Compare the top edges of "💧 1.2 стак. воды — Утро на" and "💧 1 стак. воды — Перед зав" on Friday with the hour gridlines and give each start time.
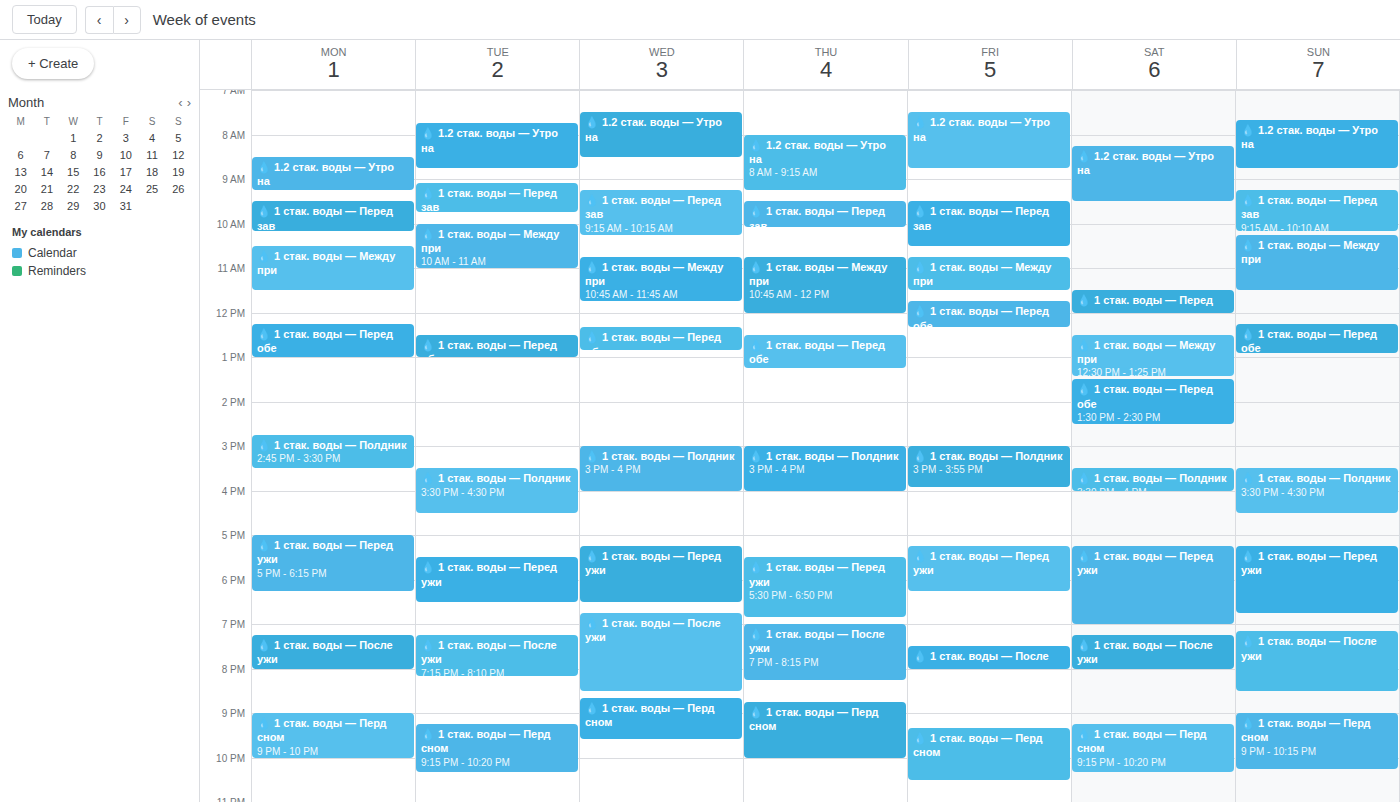
"💧 1.2 стак. воды — Утро на": 7:30 AM, halfway between the 7 AM and 8 AM lines. "💧 1 стак. воды — Перед зав": 9:30 AM, halfway between the 9 AM and 10 AM lines.